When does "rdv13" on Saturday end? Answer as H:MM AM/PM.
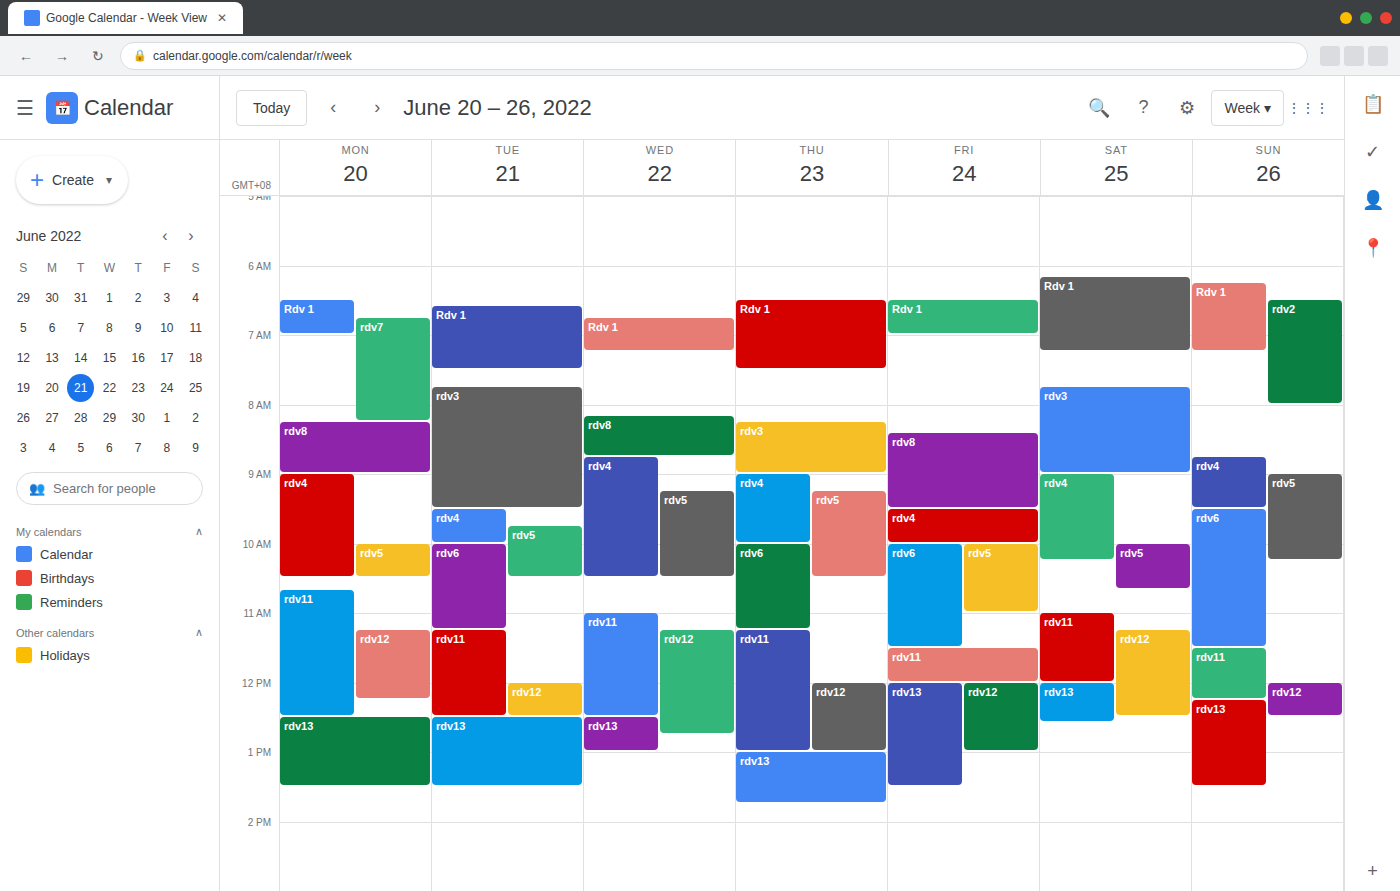
12:35 PM